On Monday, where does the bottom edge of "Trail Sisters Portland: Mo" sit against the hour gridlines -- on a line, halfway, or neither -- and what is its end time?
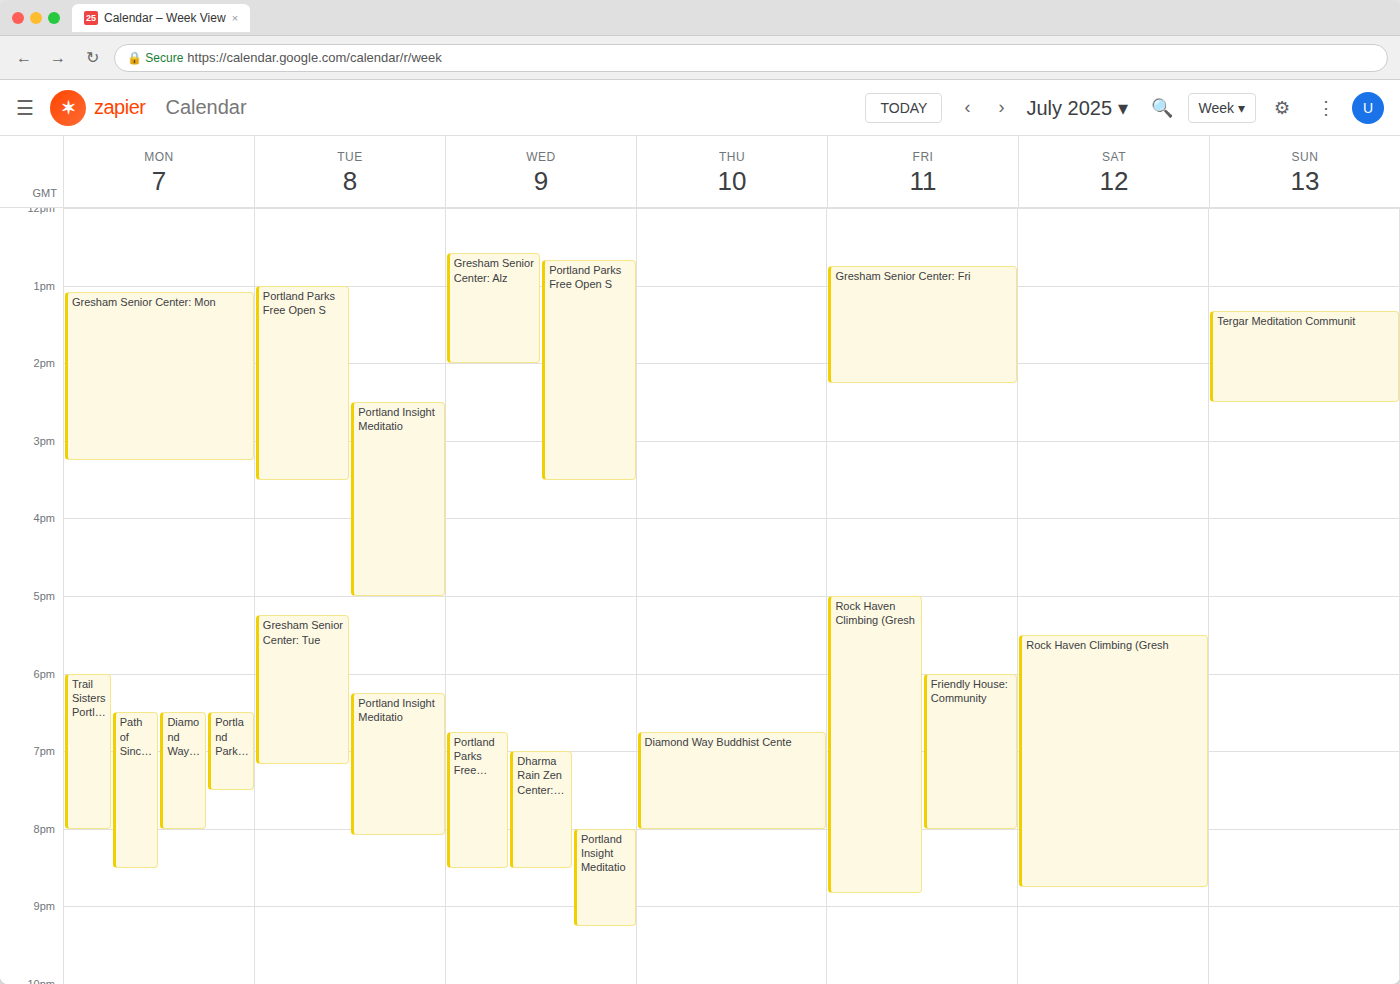
8:00 PM -- exactly on the 8 PM line.